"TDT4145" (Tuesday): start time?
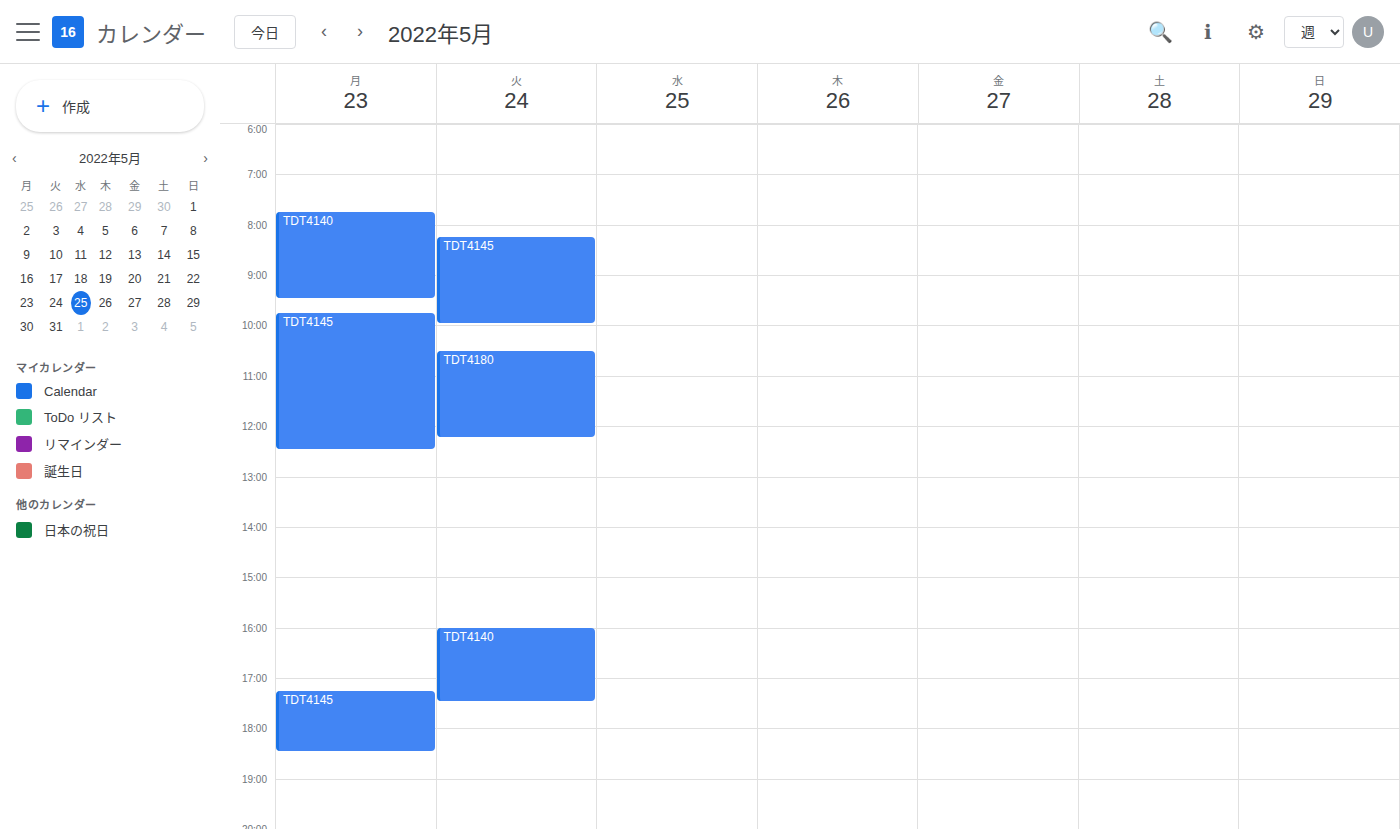
8:15 AM